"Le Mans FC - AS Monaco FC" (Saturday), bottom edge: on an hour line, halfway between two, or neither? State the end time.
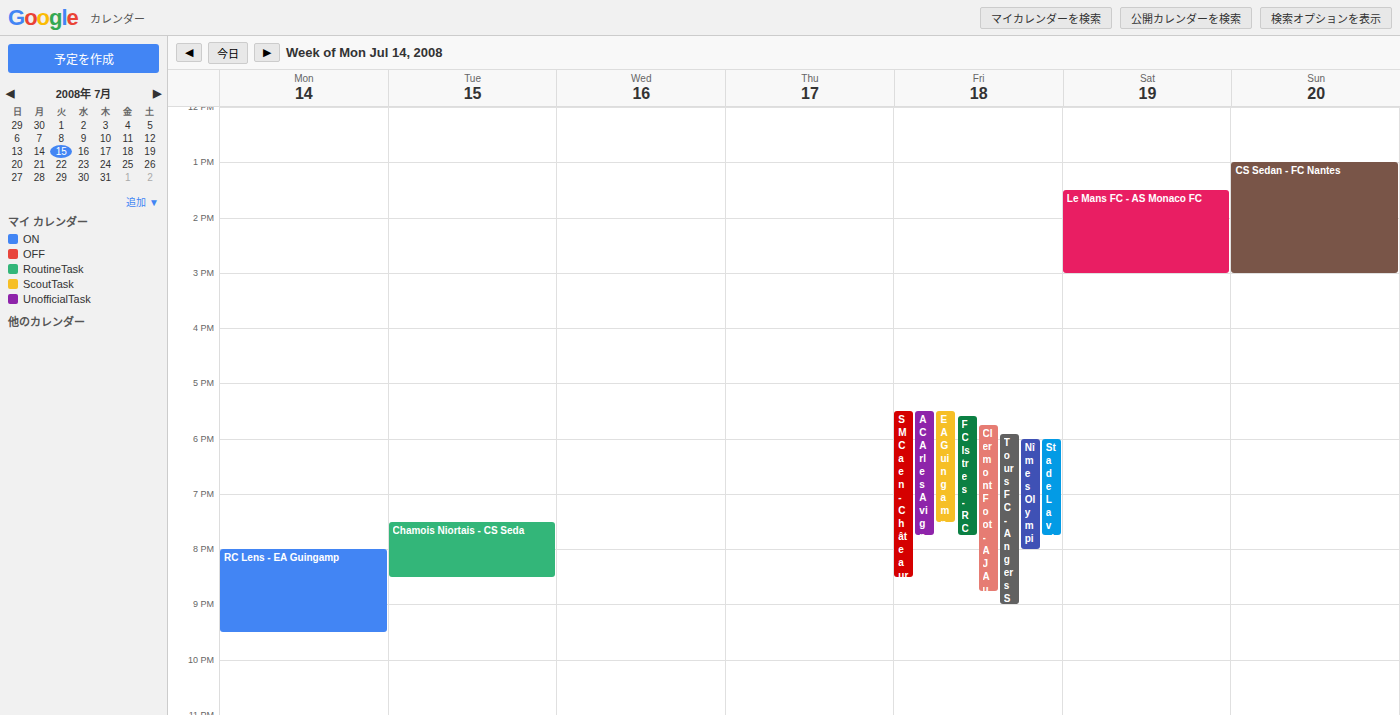
3:00 PM -- exactly on the 3 PM line.